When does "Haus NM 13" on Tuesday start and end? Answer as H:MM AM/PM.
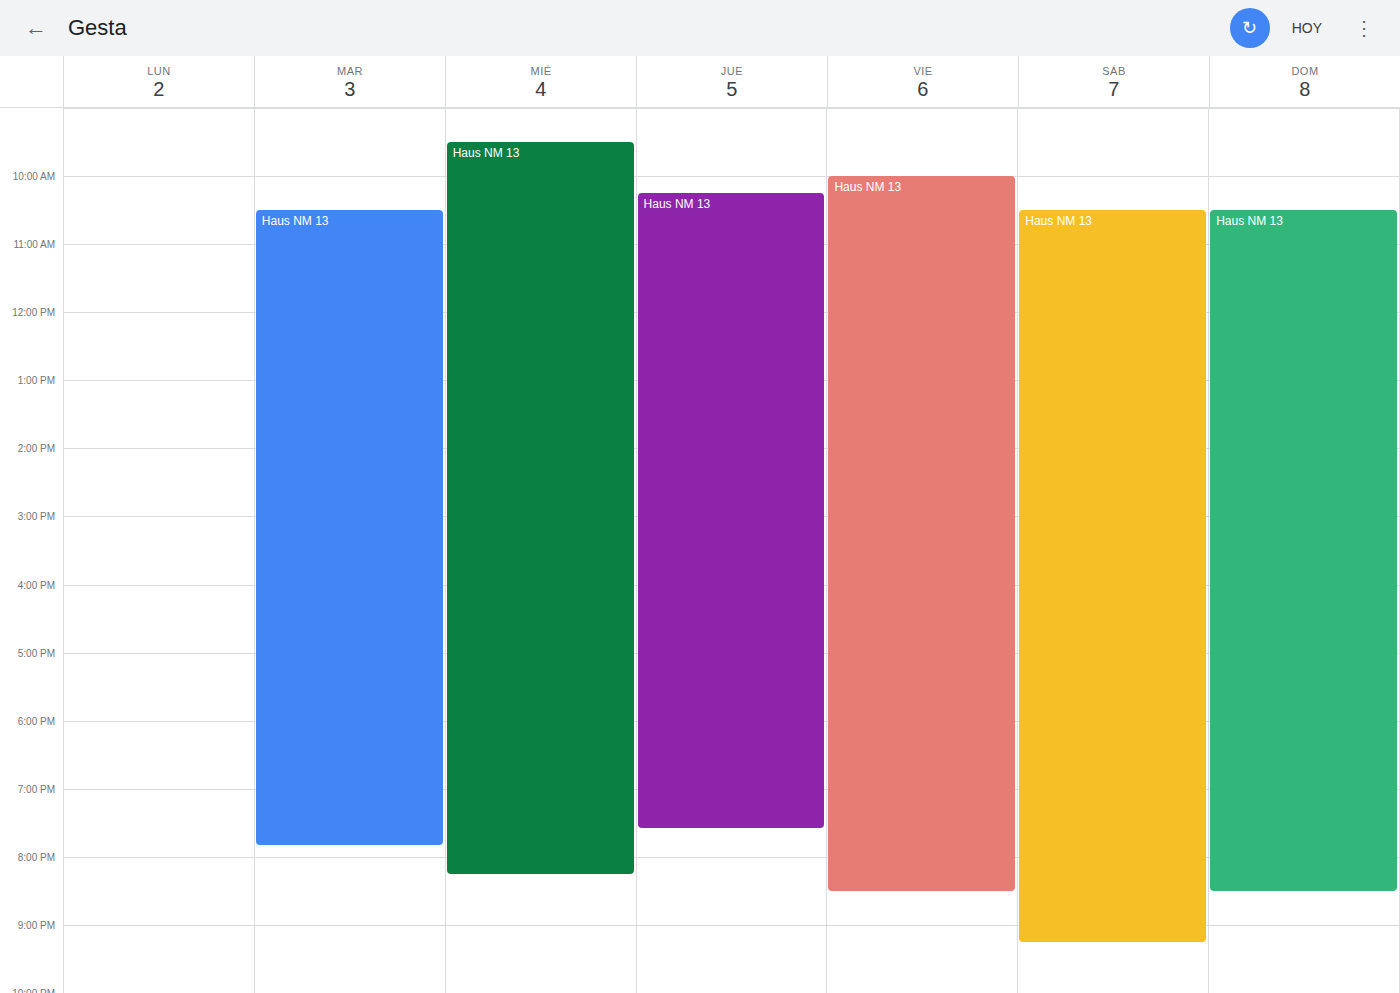
10:30 AM to 7:50 PM